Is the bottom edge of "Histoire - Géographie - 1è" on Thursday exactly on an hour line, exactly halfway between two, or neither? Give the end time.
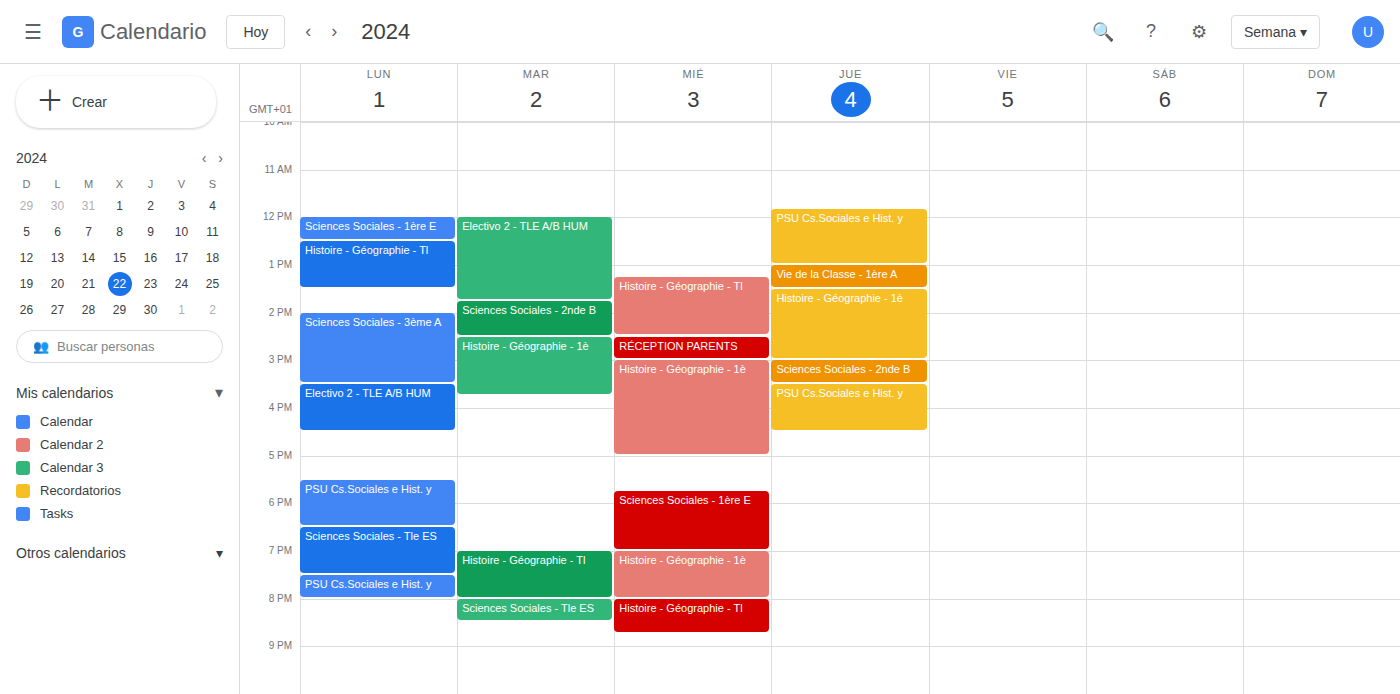
3:00 PM -- exactly on the 3 PM line.